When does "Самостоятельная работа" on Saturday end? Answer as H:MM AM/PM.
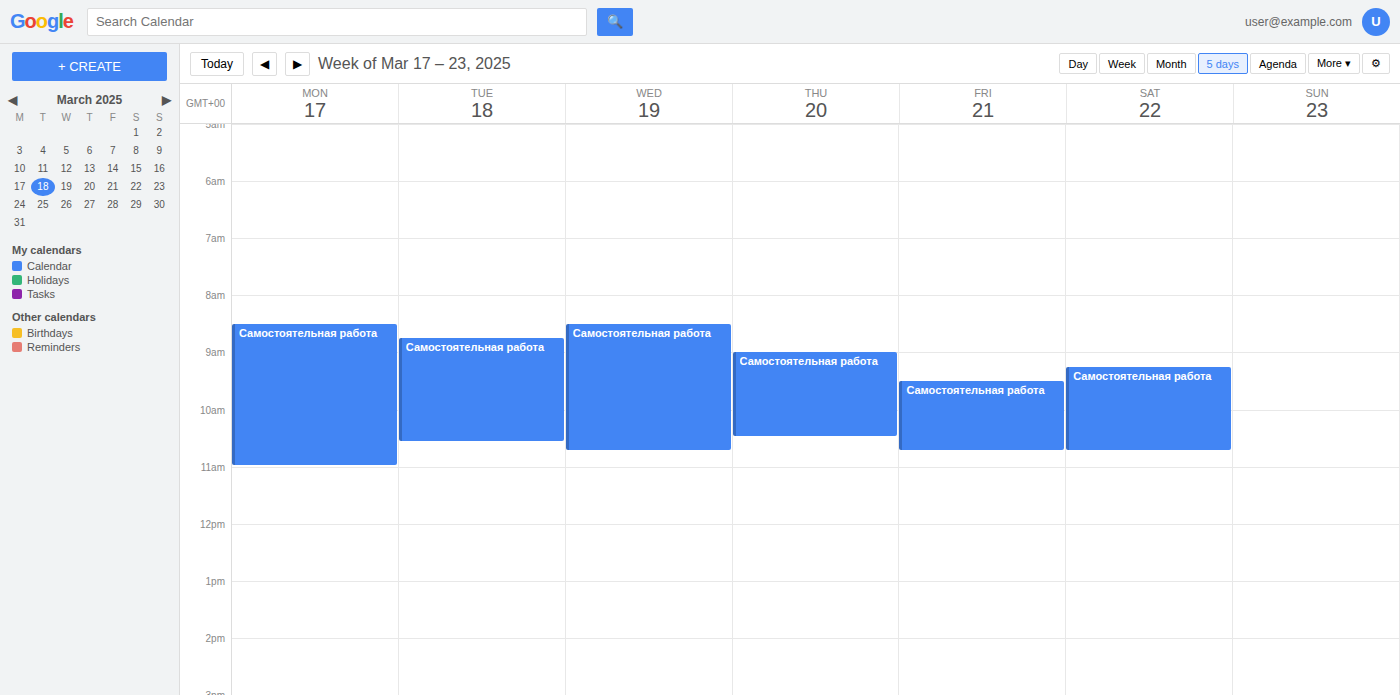
10:45 AM